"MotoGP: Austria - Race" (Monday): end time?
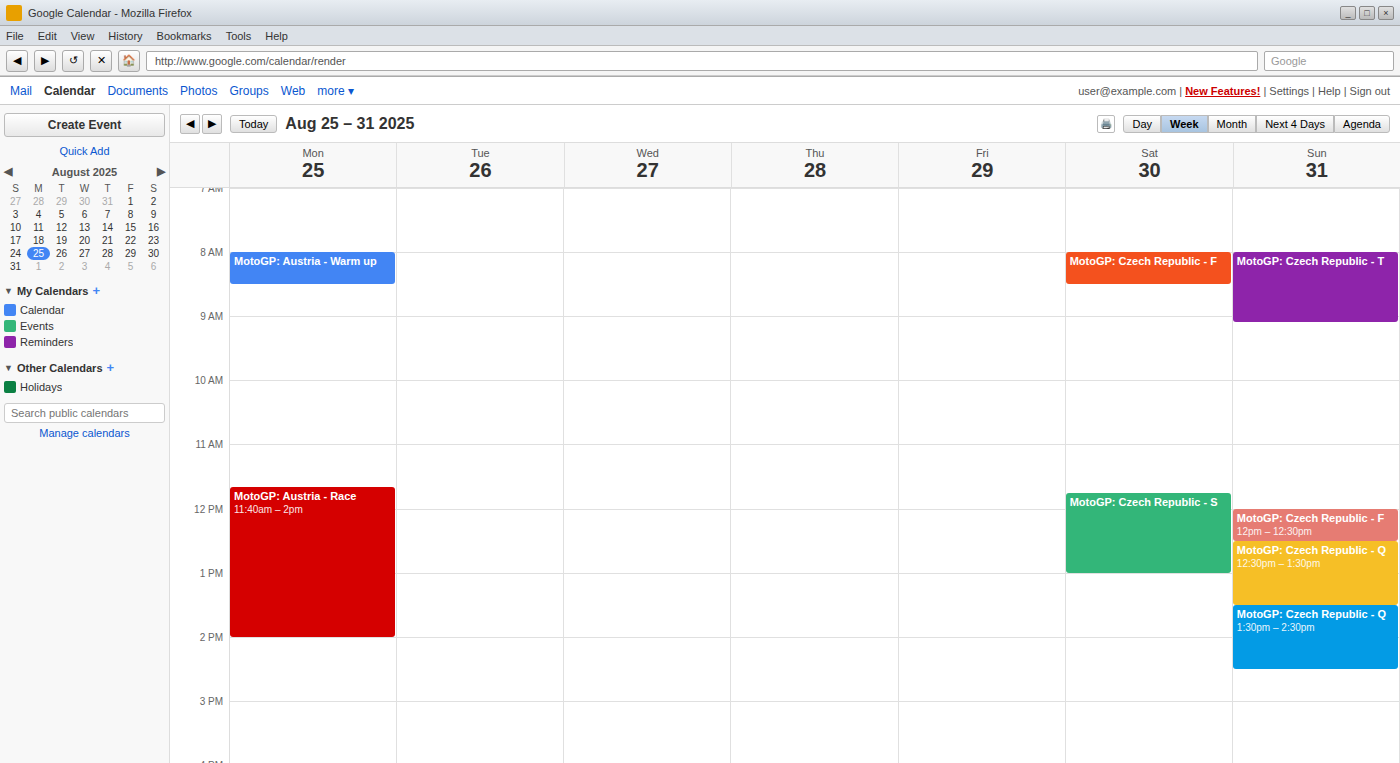
2:00 PM